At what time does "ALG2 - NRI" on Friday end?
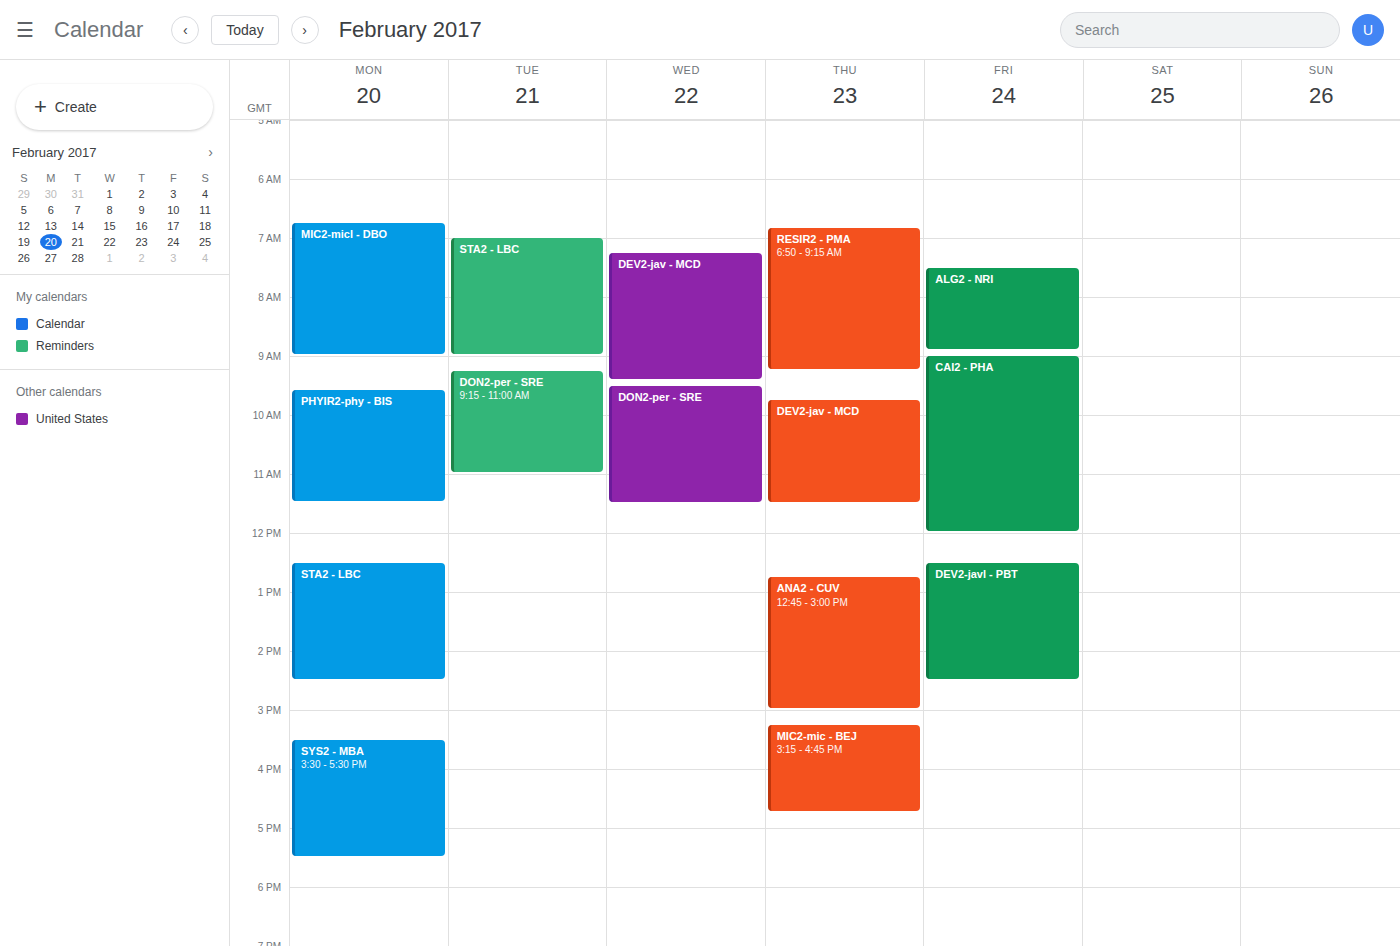
8:55 AM